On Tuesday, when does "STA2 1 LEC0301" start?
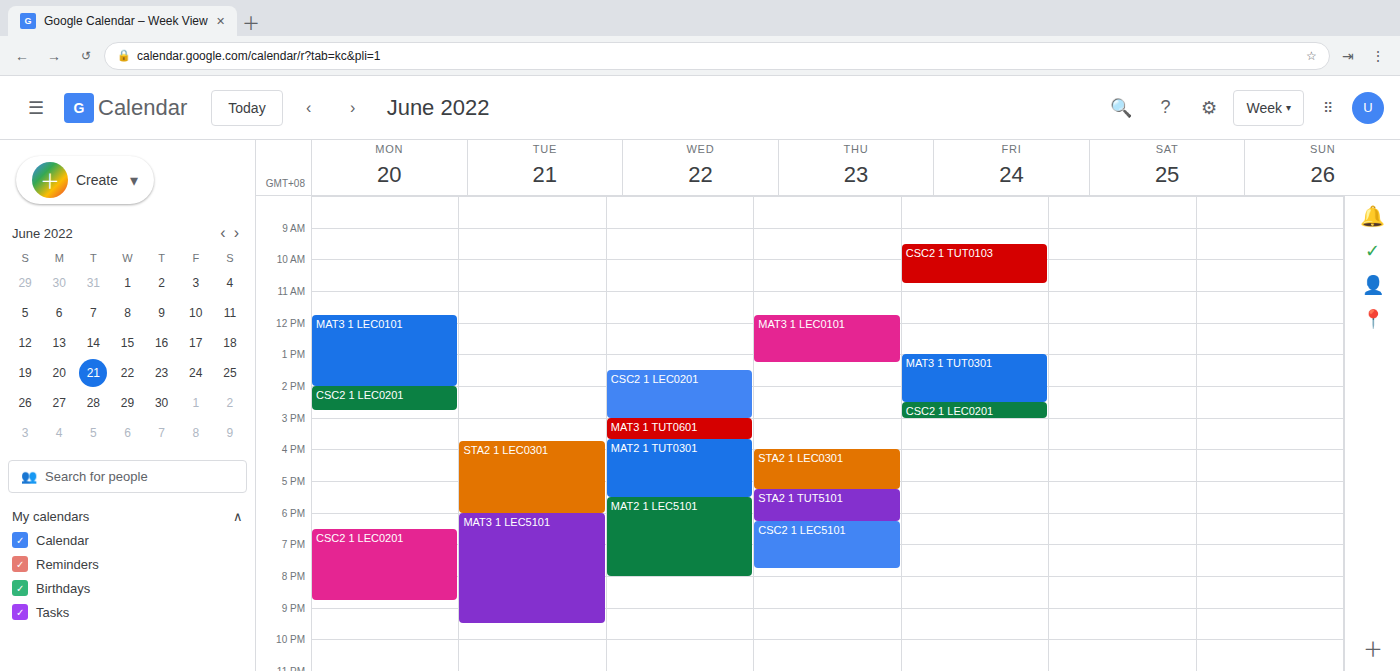
3:45 PM